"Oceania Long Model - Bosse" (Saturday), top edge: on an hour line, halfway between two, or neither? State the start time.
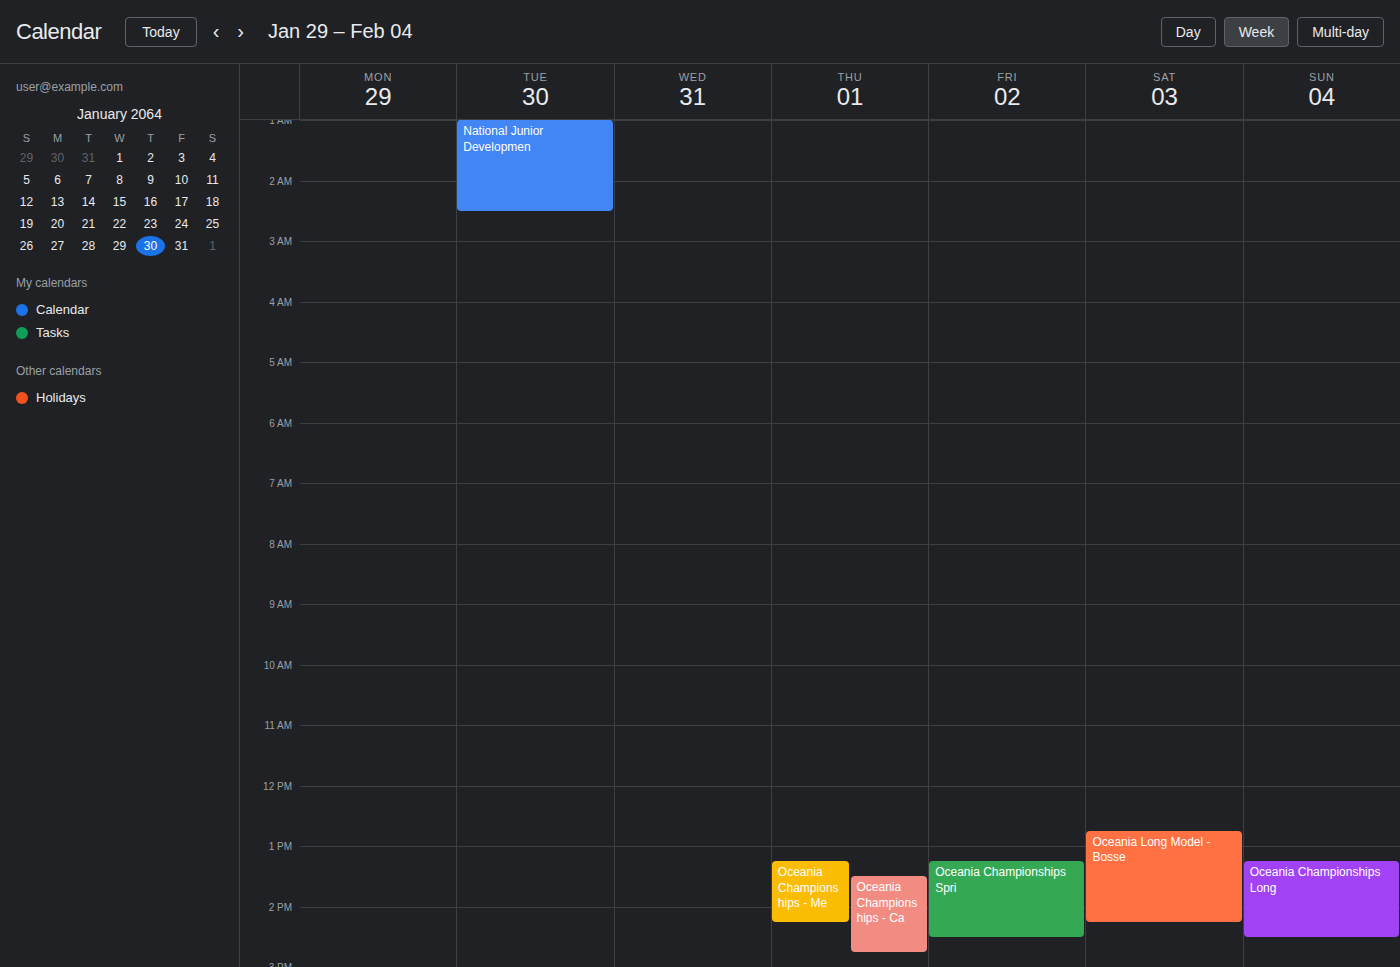
12:45 PM -- neither: three quarters of the way from the 12 PM line to the 1 PM line.